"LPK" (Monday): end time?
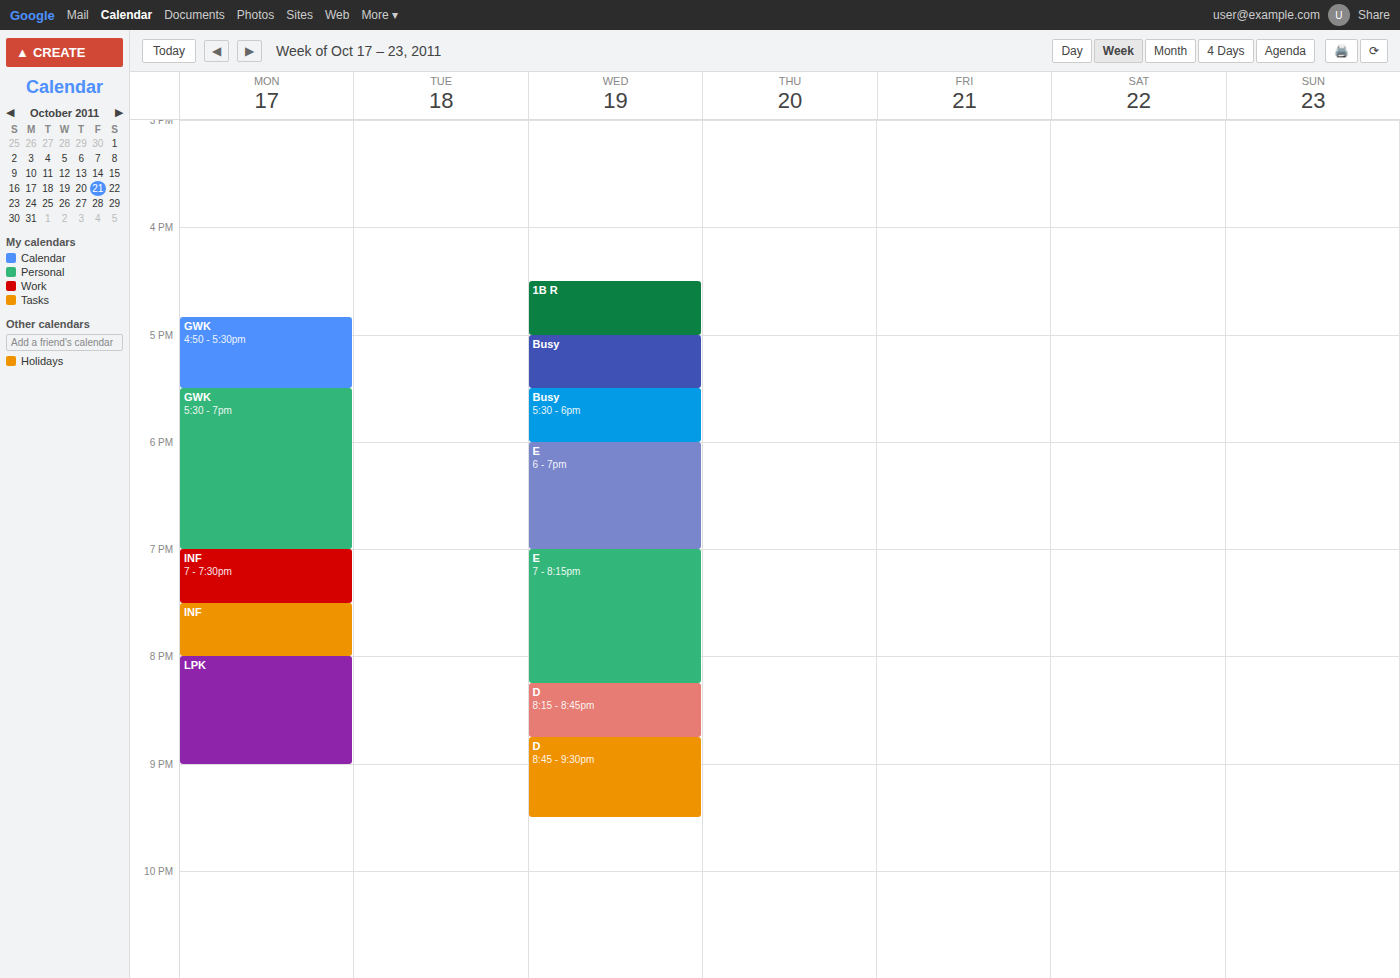
9:00 PM